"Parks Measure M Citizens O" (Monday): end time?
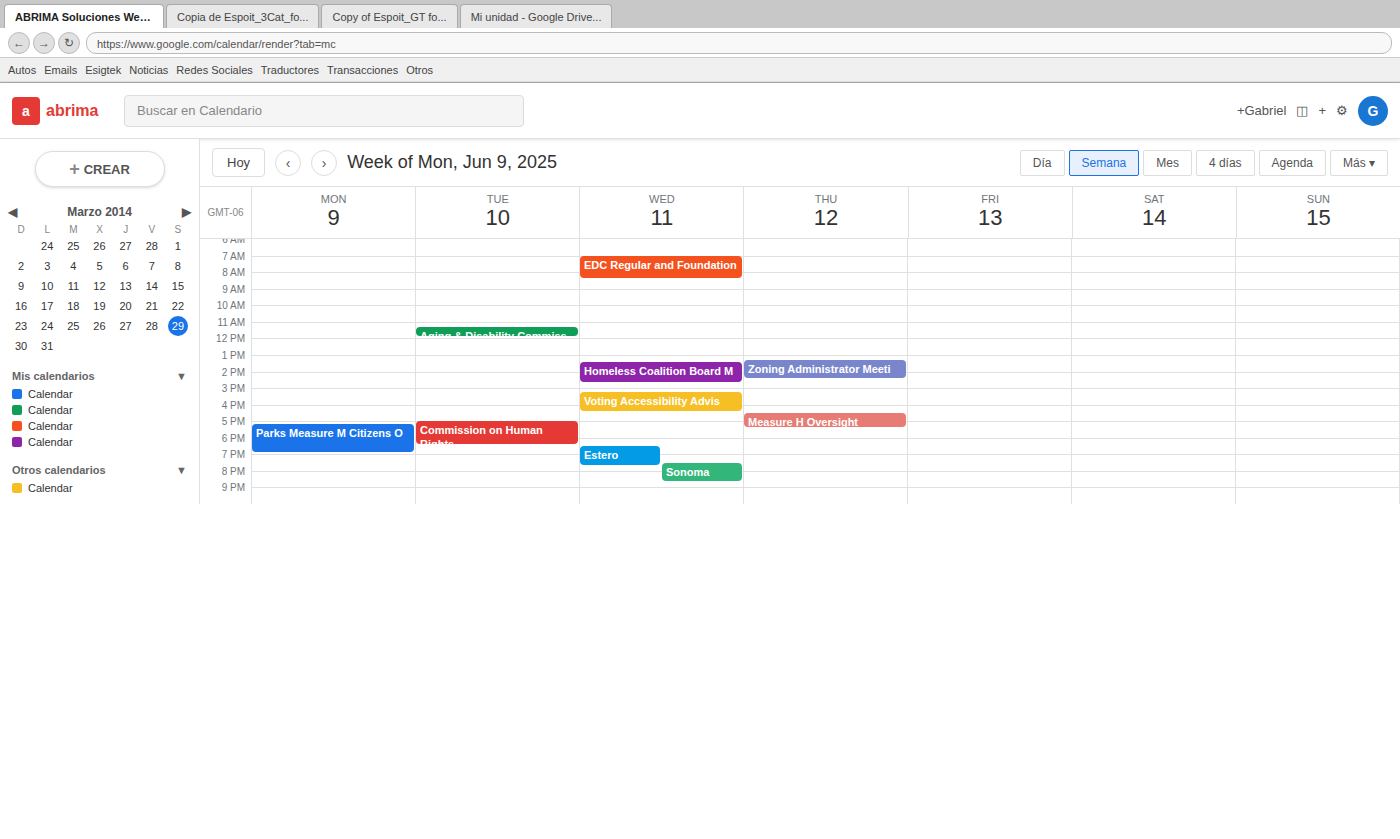
7:00 PM